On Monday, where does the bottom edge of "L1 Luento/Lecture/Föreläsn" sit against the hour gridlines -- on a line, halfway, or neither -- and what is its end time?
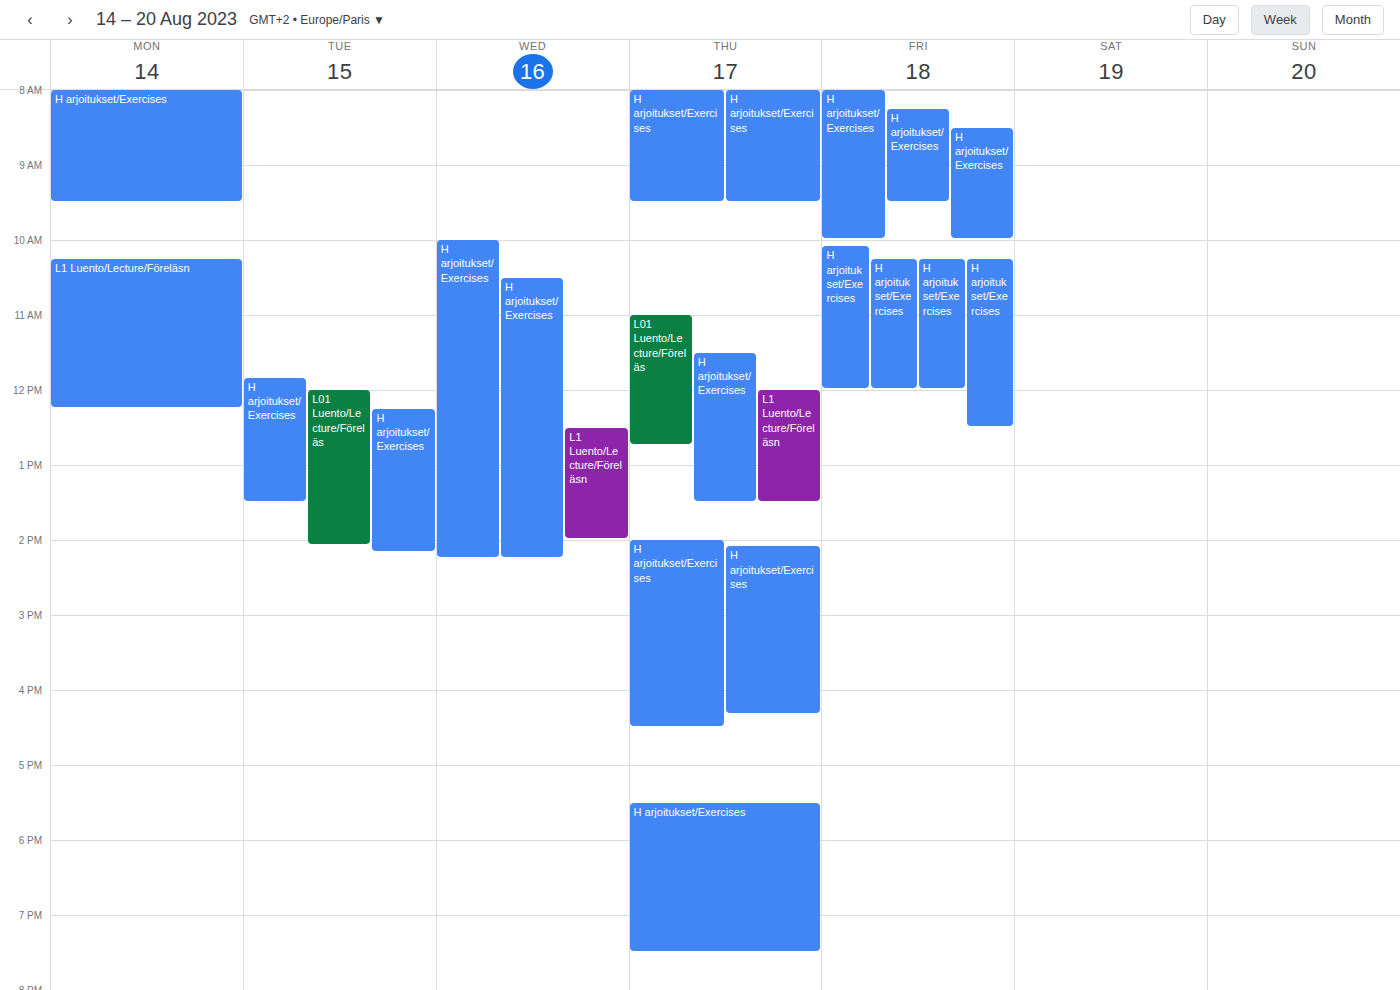
12:15 -- neither: a quarter of the way from the 12:00 line to the 13:00 line.